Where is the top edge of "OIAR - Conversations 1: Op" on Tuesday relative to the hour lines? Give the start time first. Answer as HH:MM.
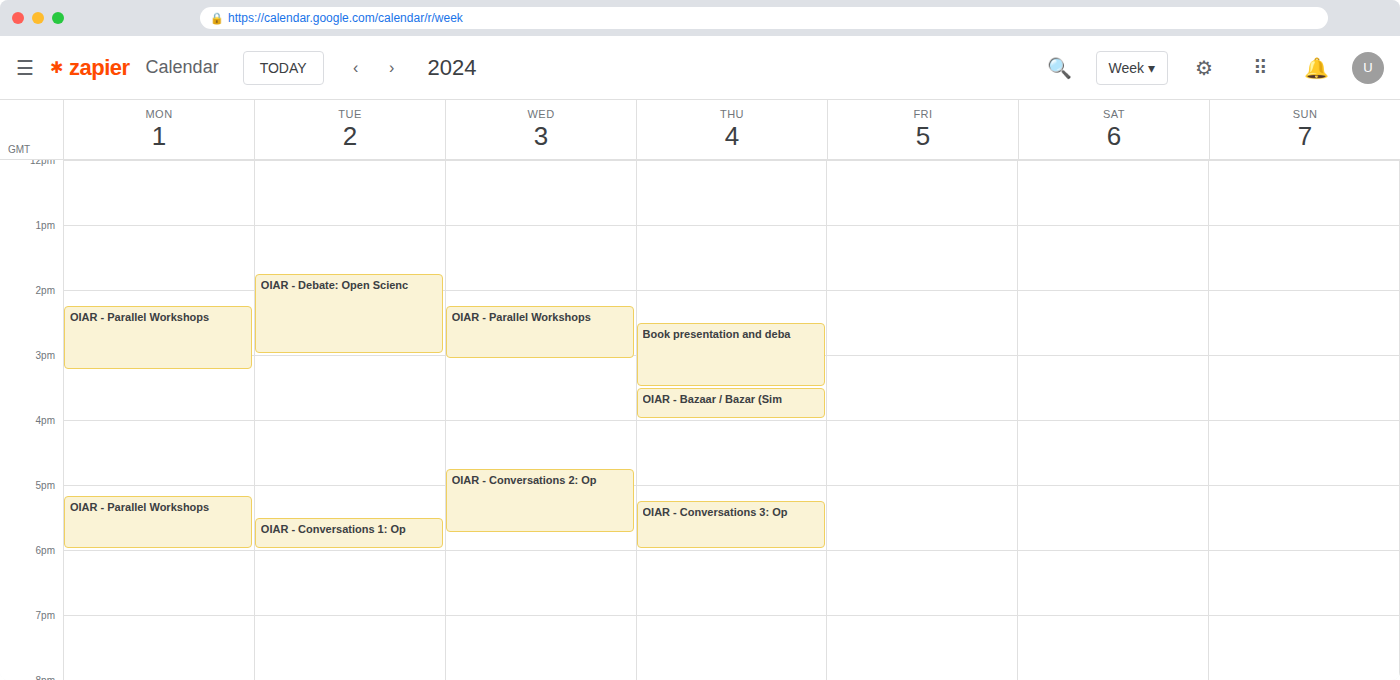
17:30 -- halfway between the 17:00 and 18:00 lines.